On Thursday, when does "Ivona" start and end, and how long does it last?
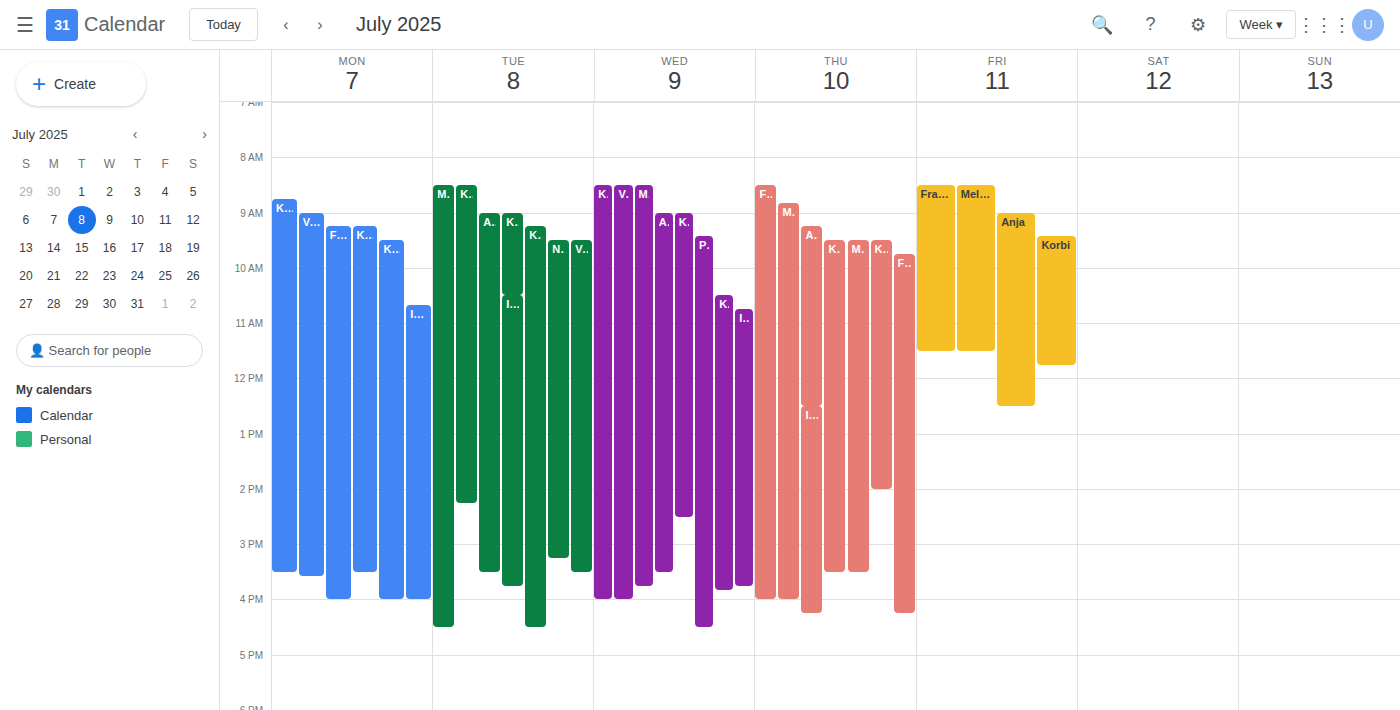
12:30 PM to 4:15 PM, 3 hours 45 minutes